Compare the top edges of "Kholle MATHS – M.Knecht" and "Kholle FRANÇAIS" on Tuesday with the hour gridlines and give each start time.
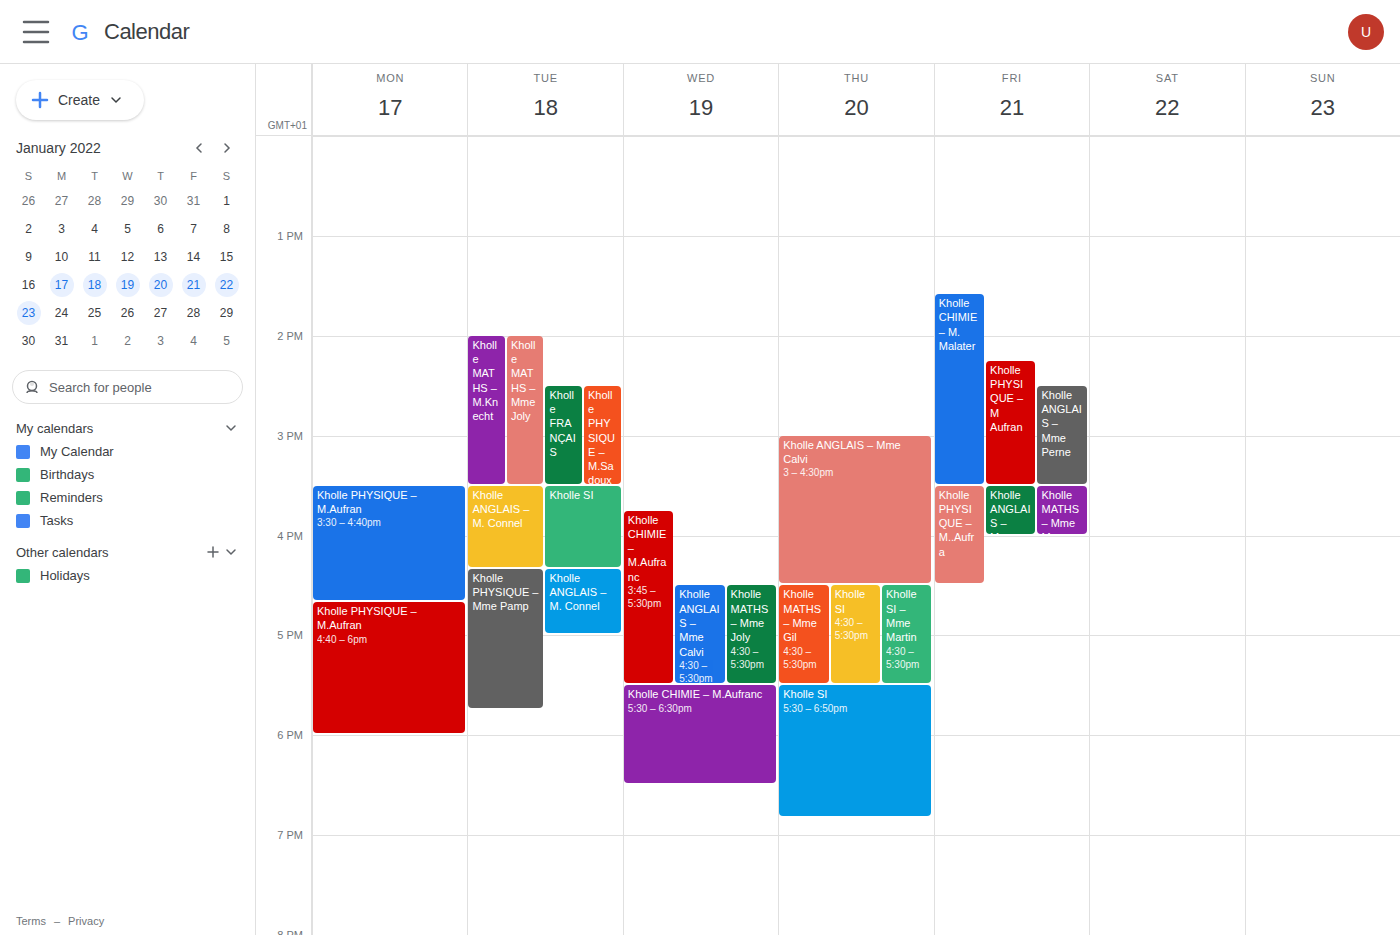
"Kholle MATHS – M.Knecht": 2:00 PM, exactly on the 2 PM line. "Kholle FRANÇAIS": 2:30 PM, halfway between the 2 PM and 3 PM lines.